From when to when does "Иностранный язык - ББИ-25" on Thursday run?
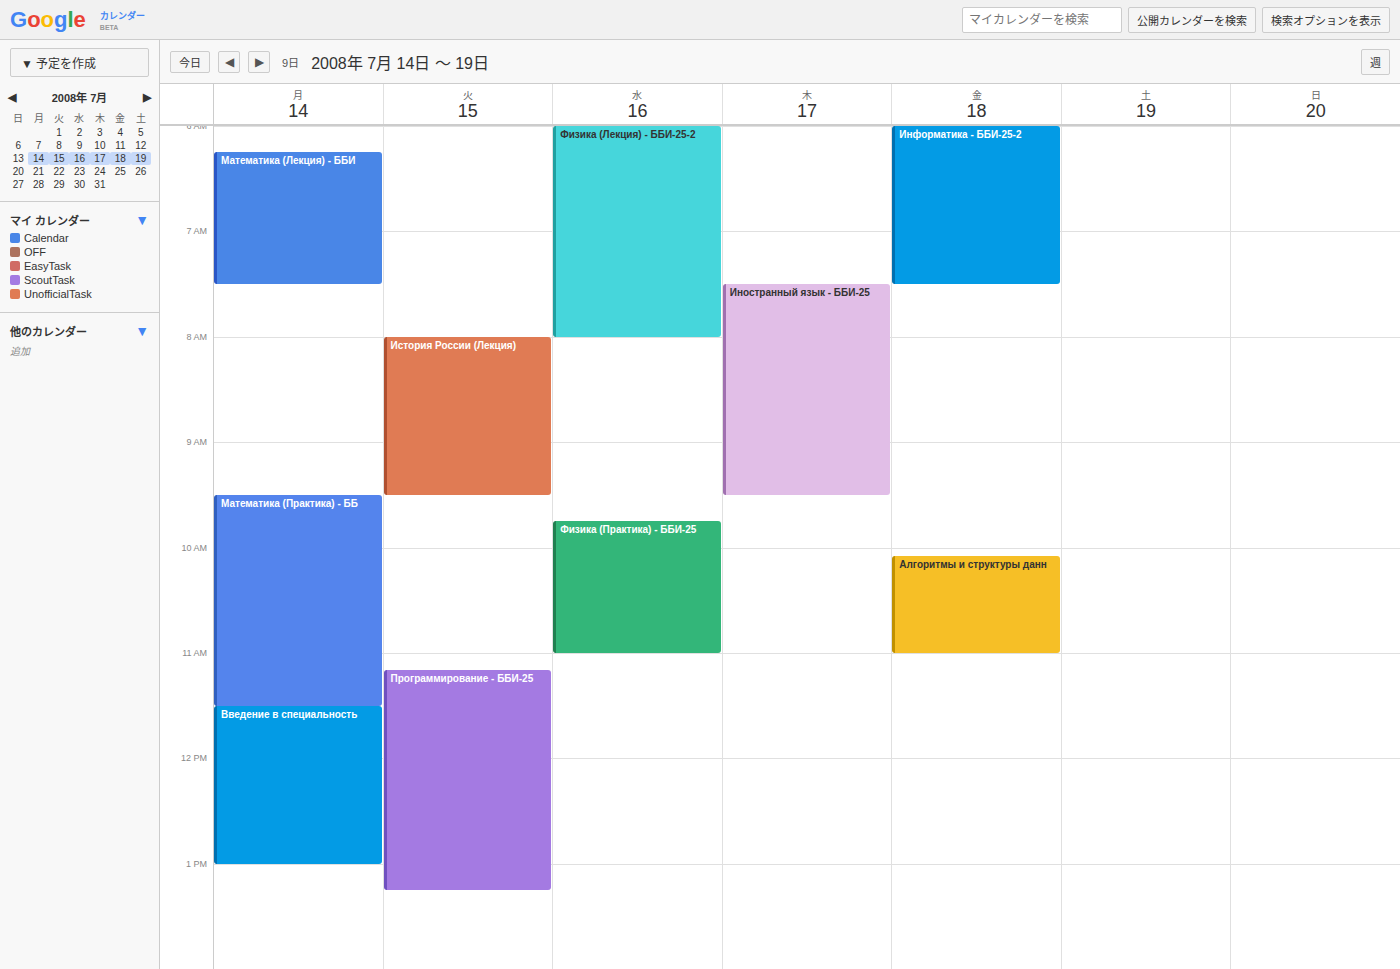
7:30 AM to 9:30 AM